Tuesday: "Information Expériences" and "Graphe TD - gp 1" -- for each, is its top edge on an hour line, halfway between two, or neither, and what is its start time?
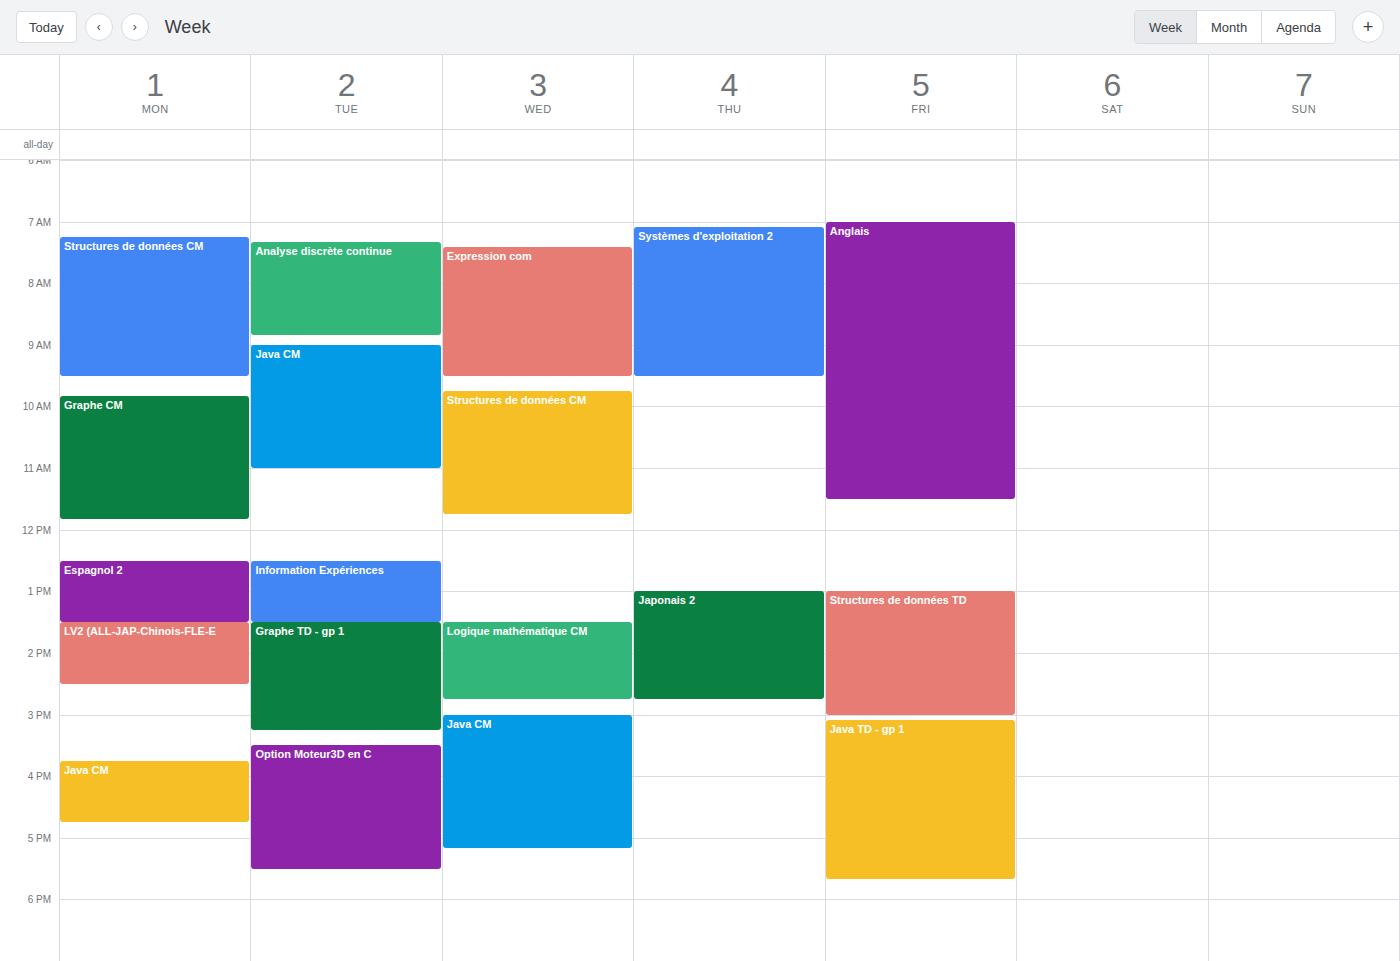
"Information Expériences": 12:30 PM, halfway between the 12 PM and 1 PM lines. "Graphe TD - gp 1": 1:30 PM, halfway between the 1 PM and 2 PM lines.